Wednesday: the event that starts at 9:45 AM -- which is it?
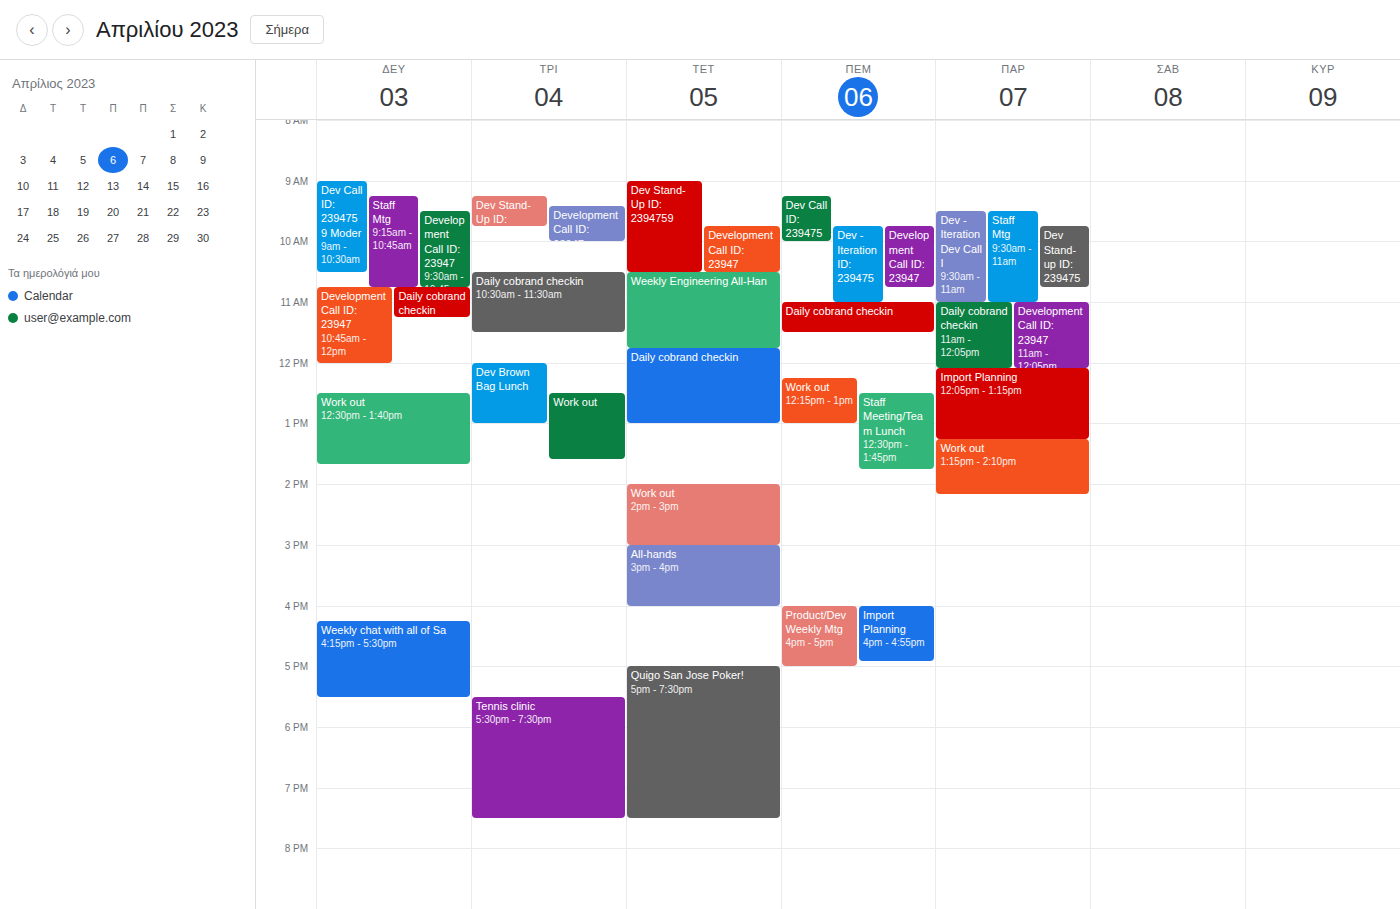
"Development Call ID: 23947"